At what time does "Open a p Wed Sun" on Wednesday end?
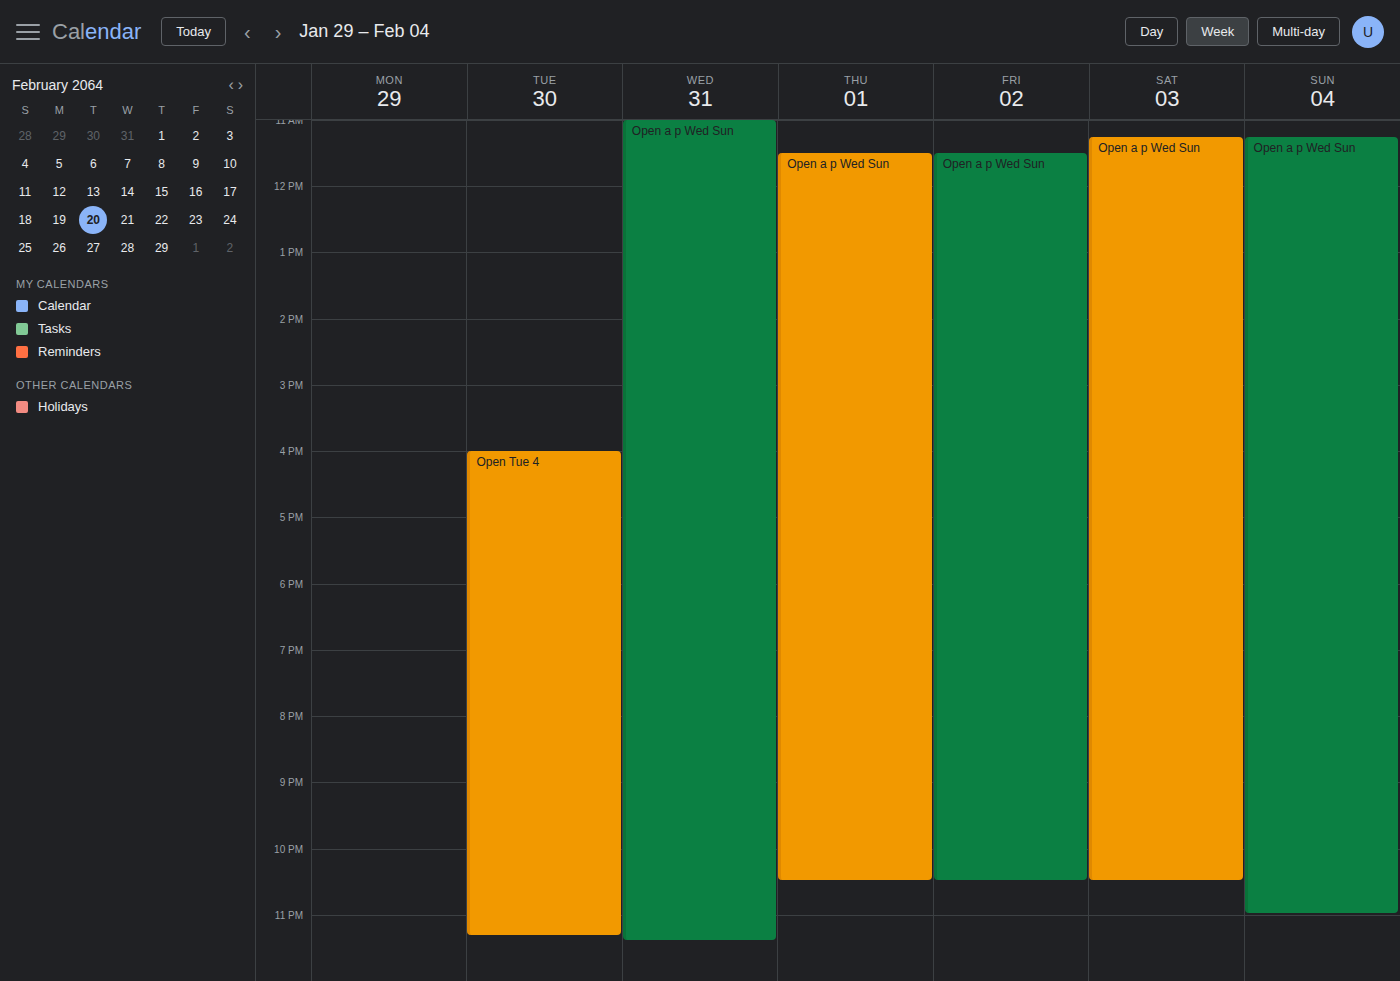
23:25